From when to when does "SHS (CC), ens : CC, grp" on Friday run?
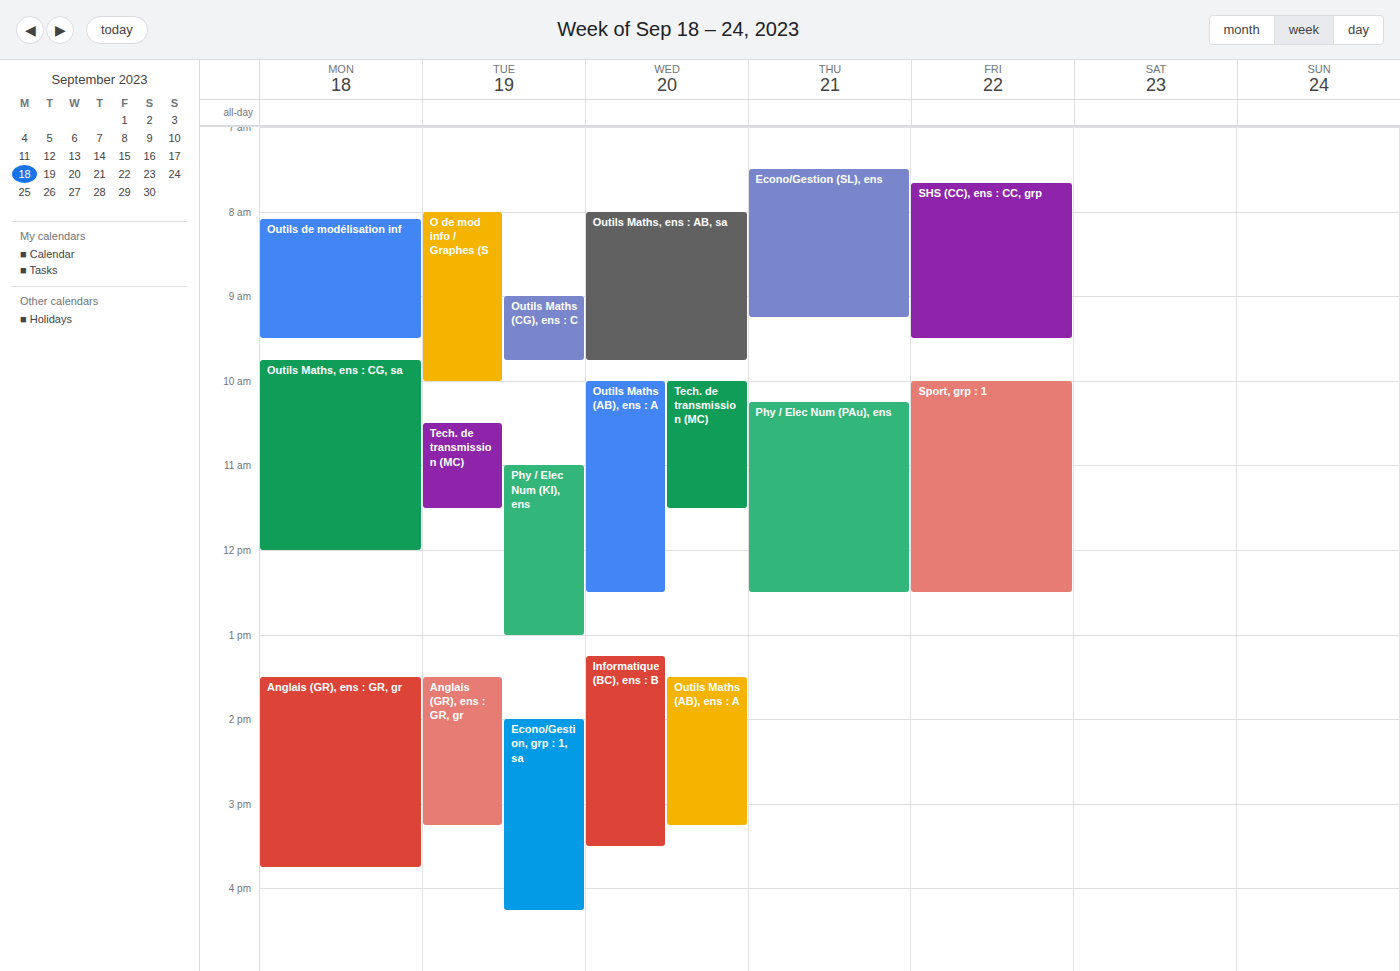
7:40 AM to 9:30 AM